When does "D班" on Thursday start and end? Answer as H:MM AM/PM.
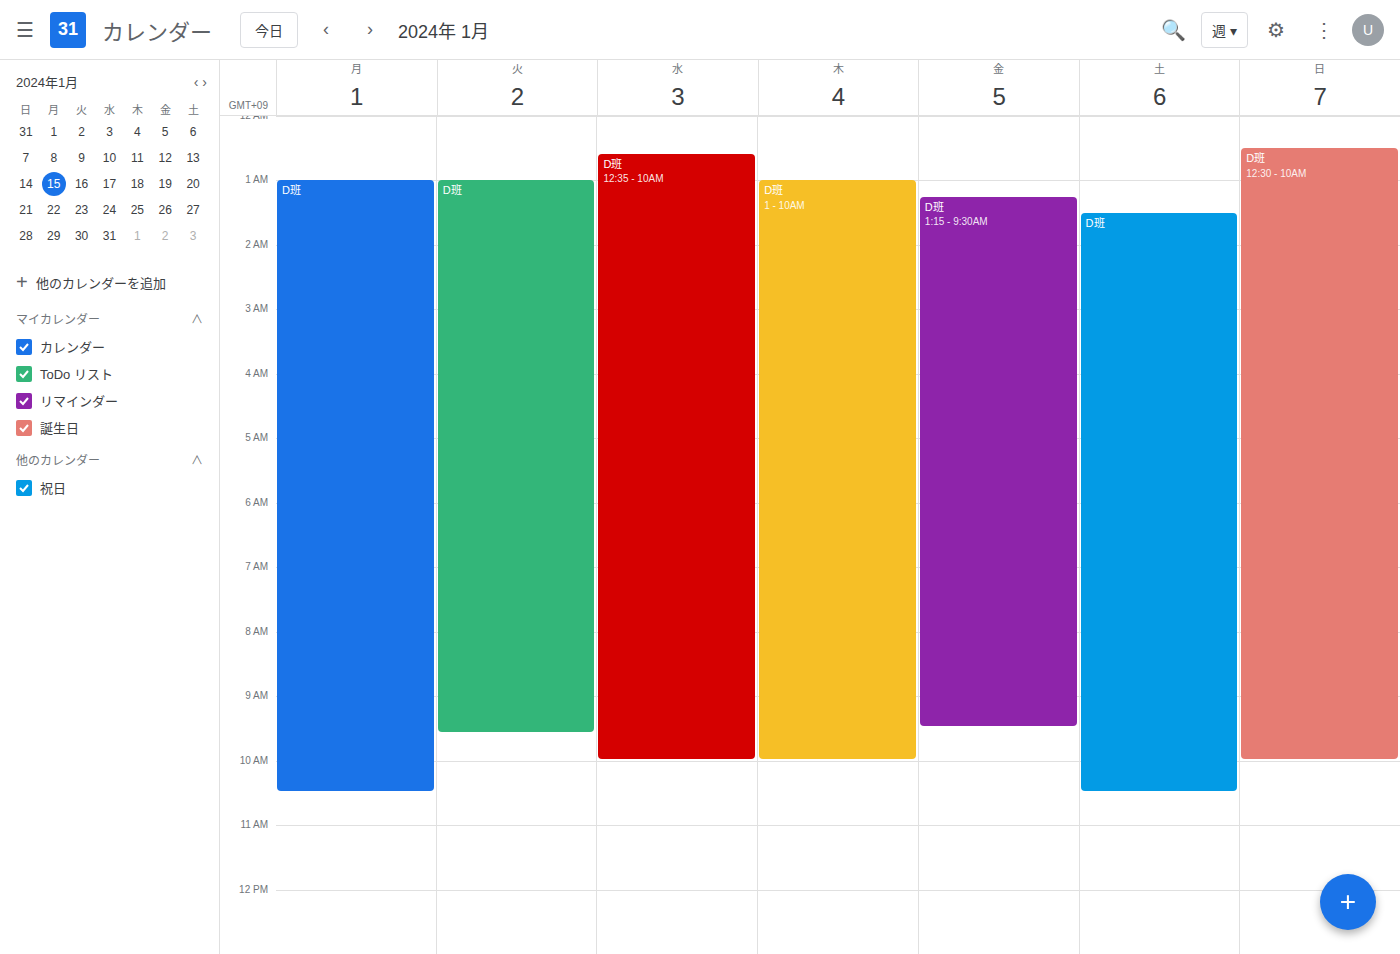
1:00 AM to 10:00 AM